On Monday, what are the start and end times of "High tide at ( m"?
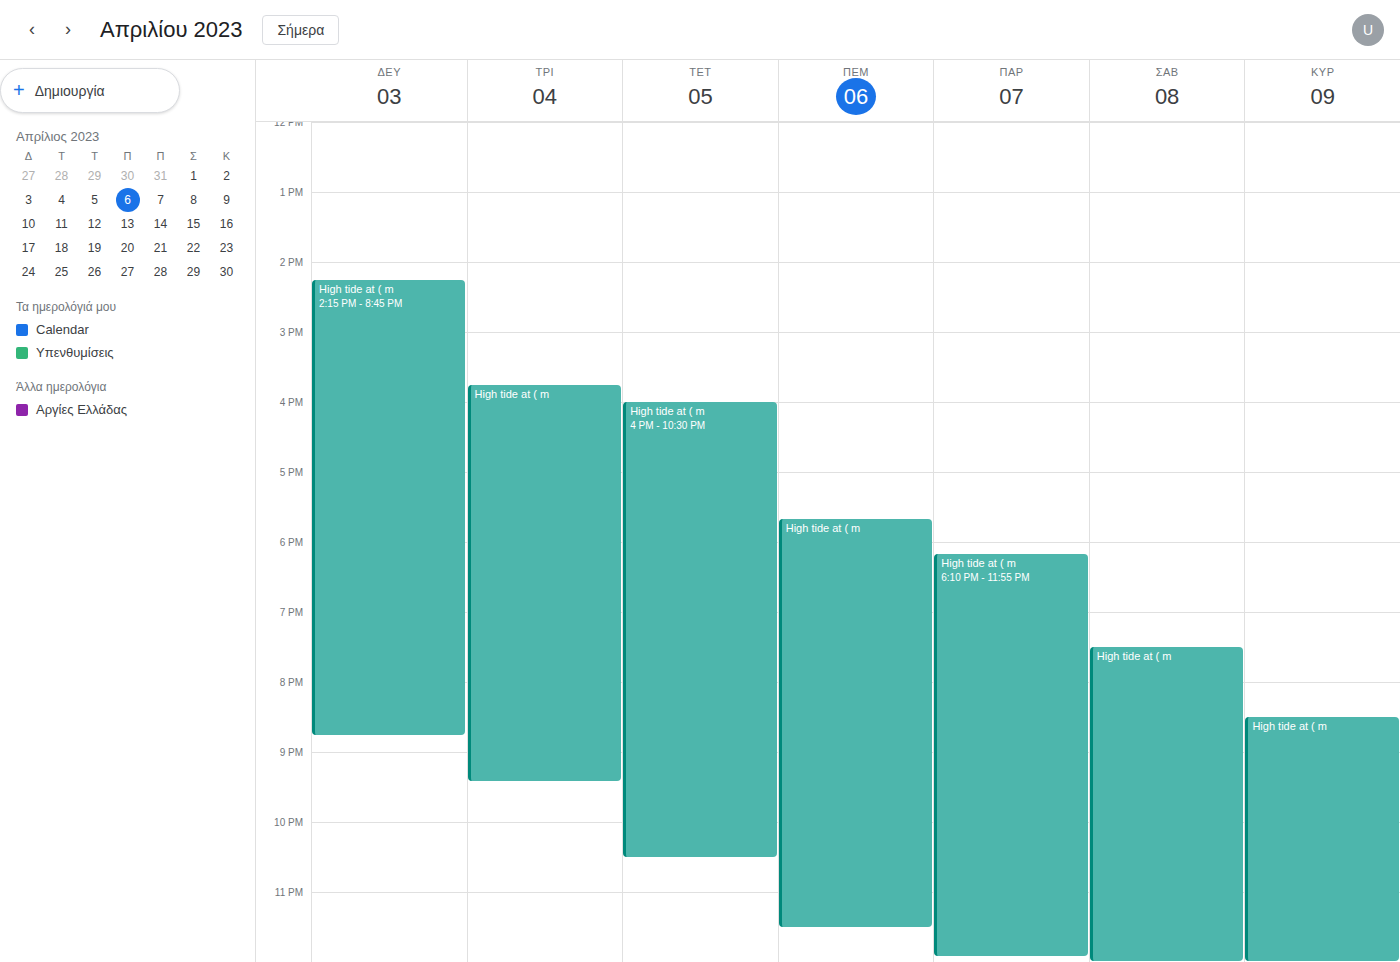
2:15 PM to 8:45 PM